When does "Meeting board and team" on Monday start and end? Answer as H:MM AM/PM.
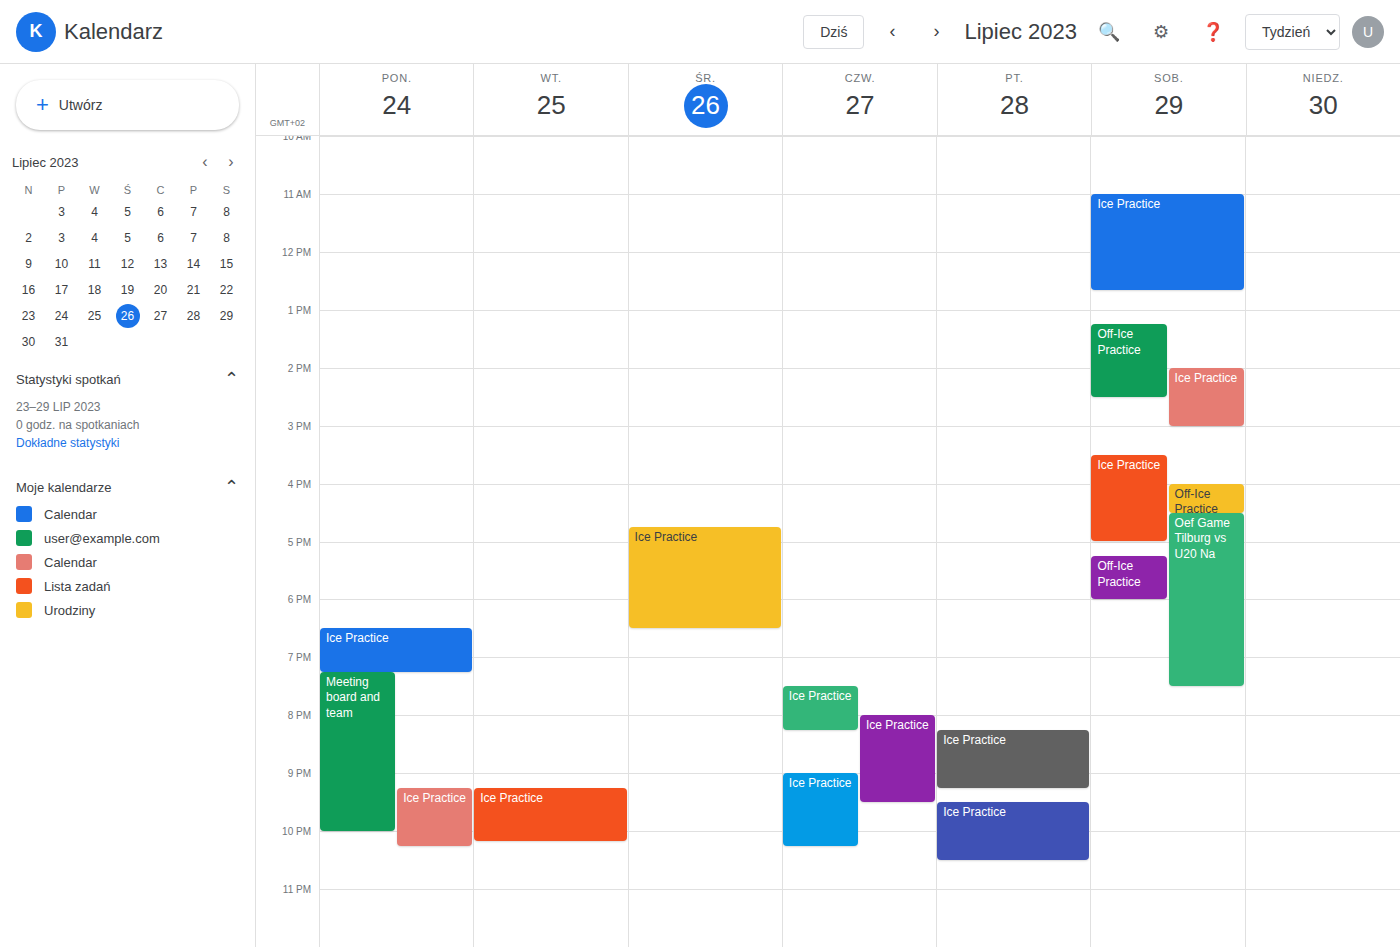
7:15 PM to 10:00 PM